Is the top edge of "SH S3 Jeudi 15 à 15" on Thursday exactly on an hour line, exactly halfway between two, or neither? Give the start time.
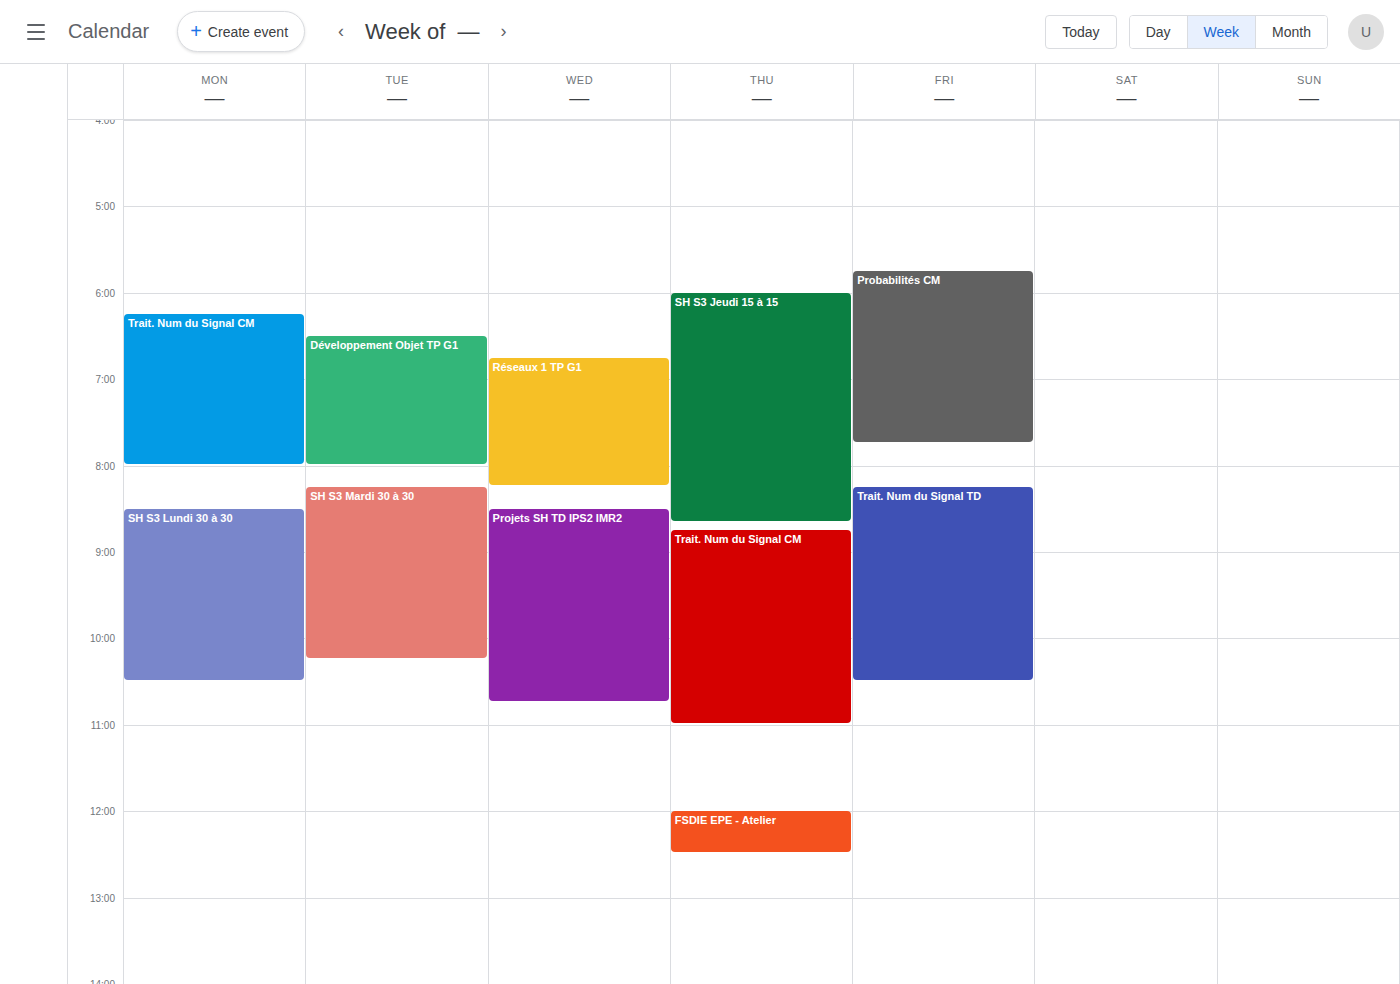
6:00 AM -- exactly on the 6 AM line.